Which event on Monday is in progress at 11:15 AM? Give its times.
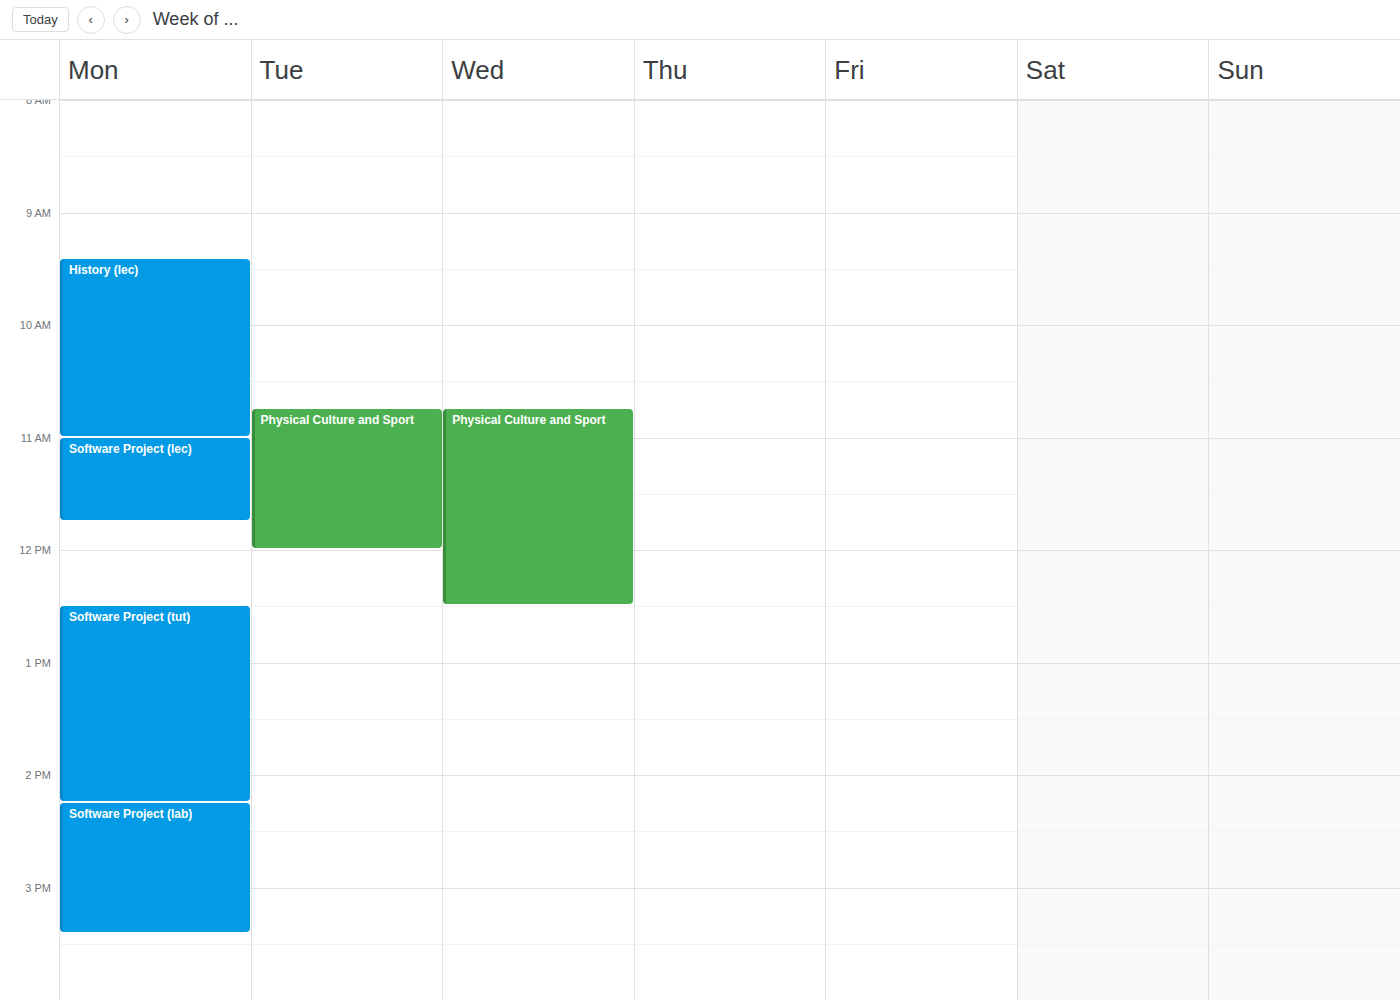
"Software Project (lec)", 11:00 AM to 11:45 AM